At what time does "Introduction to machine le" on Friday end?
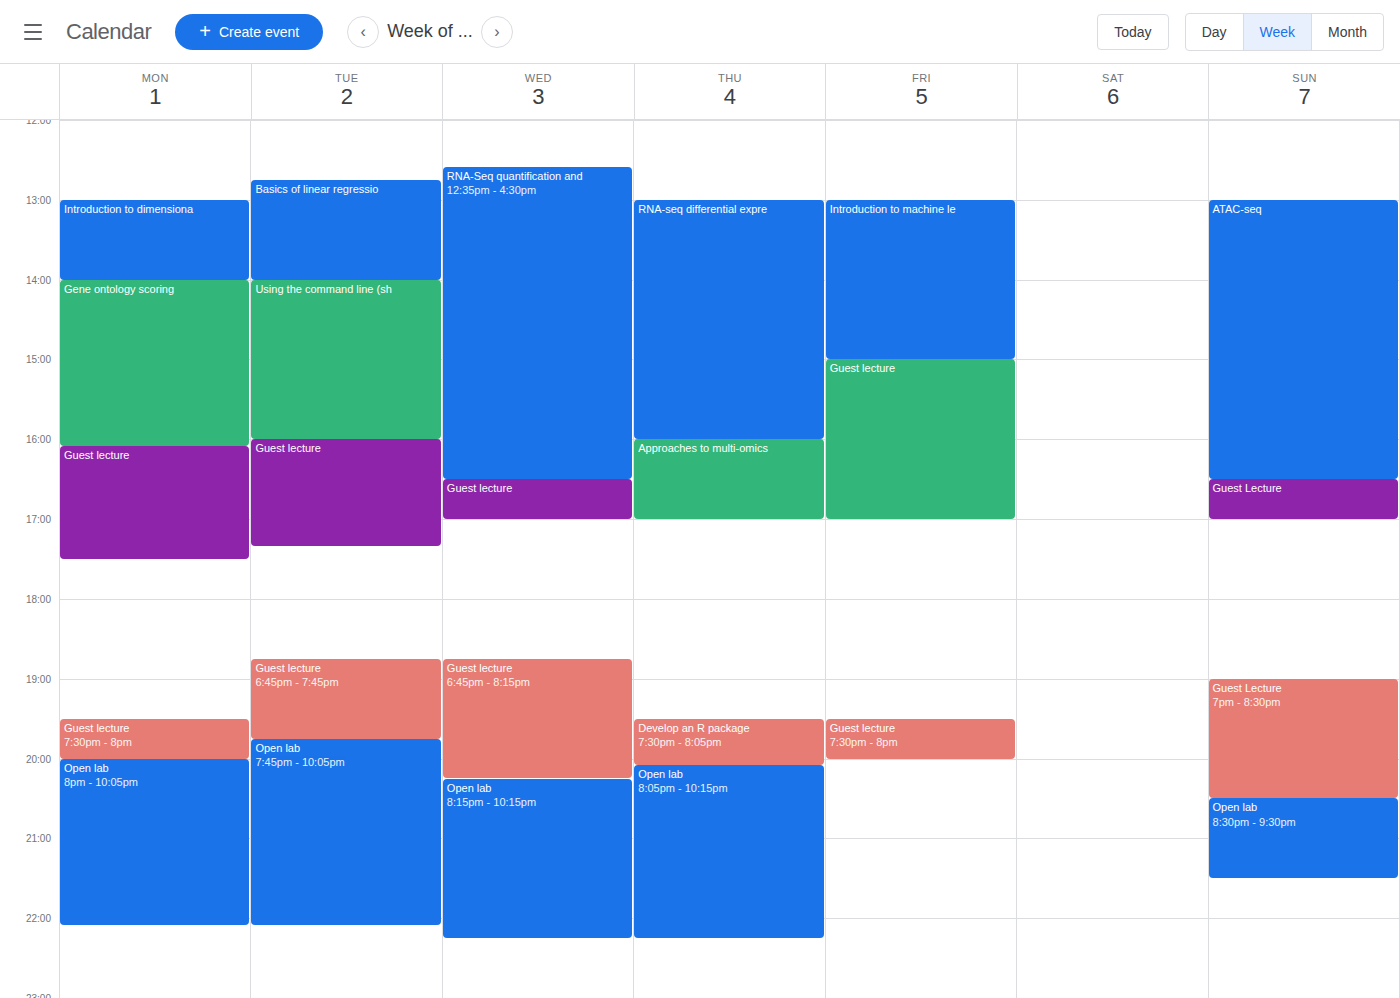
15:00